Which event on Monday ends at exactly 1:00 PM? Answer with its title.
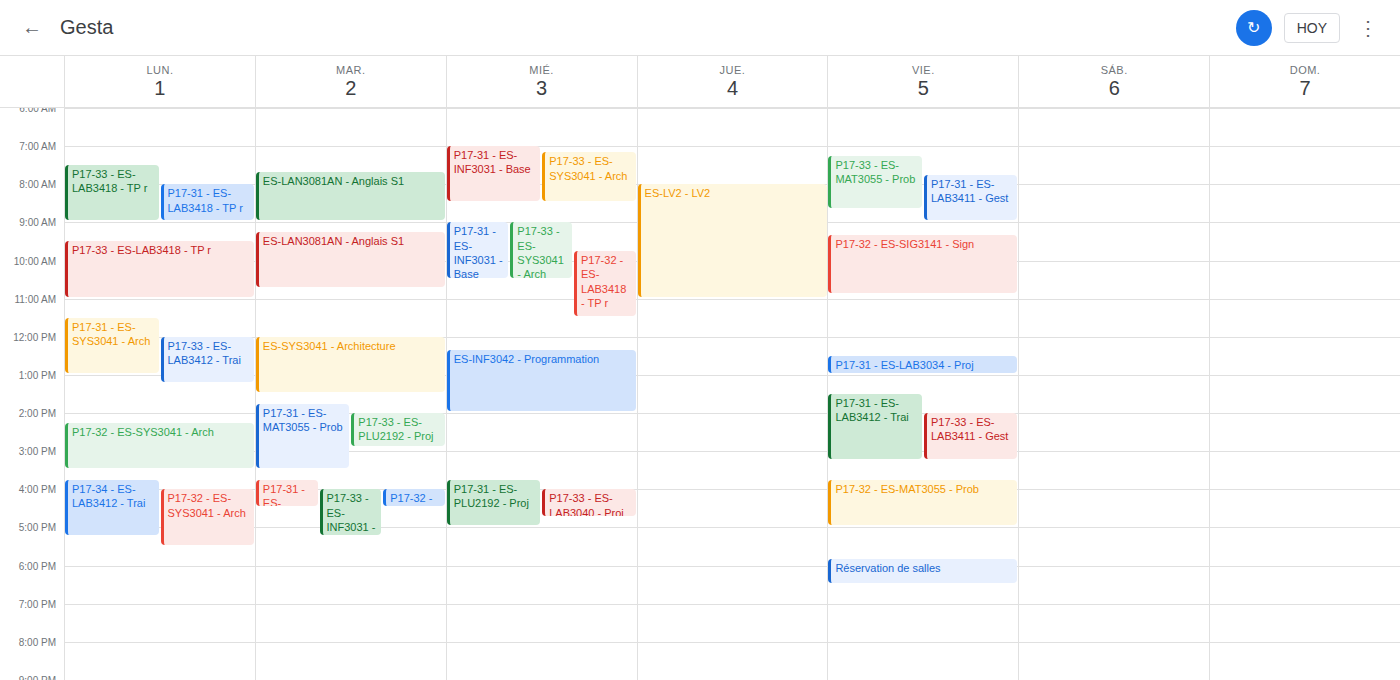
"P17-31 - ES-SYS3041 - Arch"